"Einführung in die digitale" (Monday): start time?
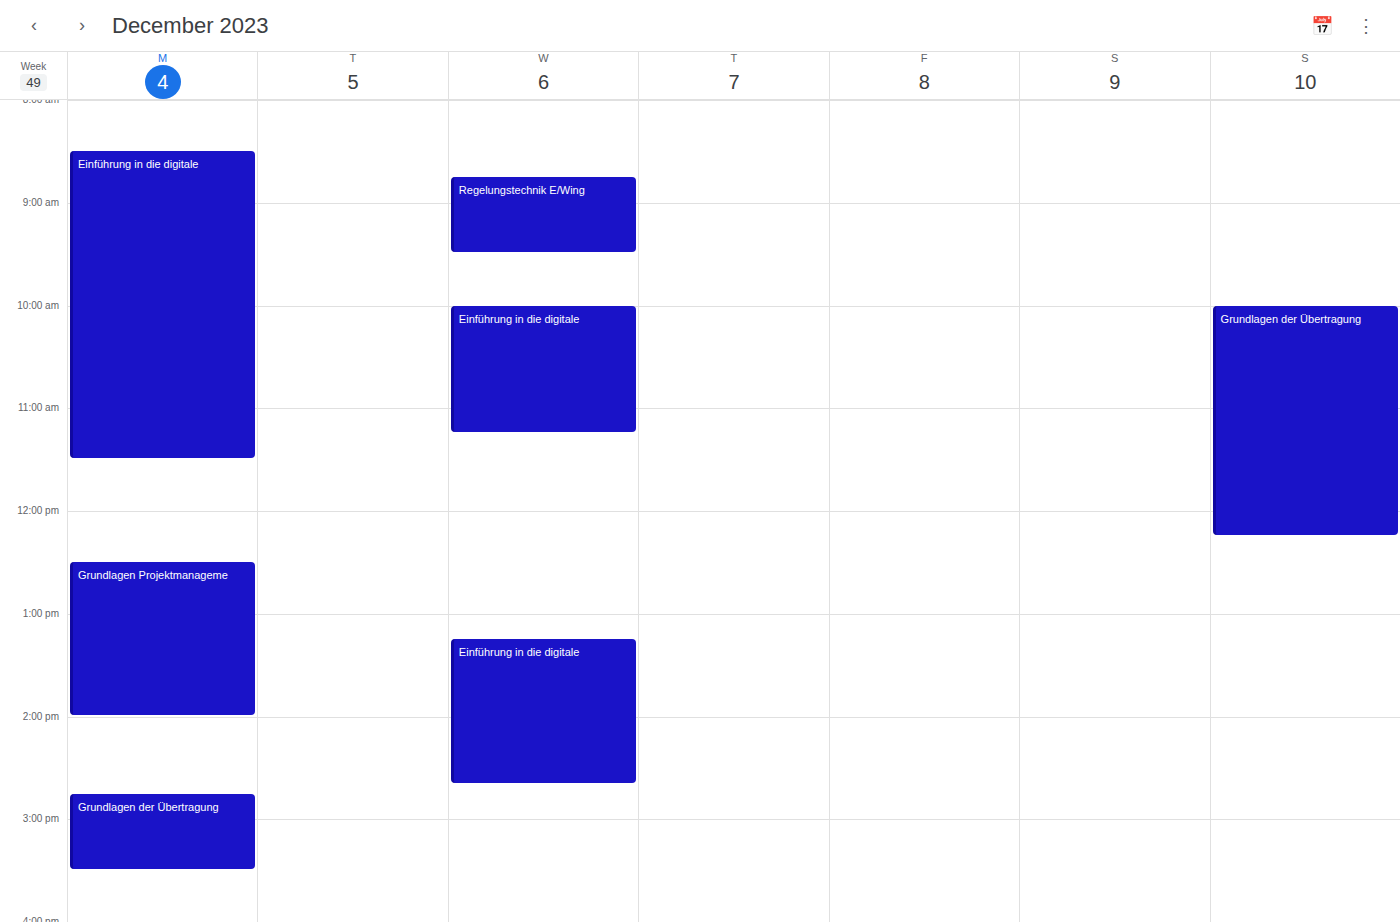
8:30 AM